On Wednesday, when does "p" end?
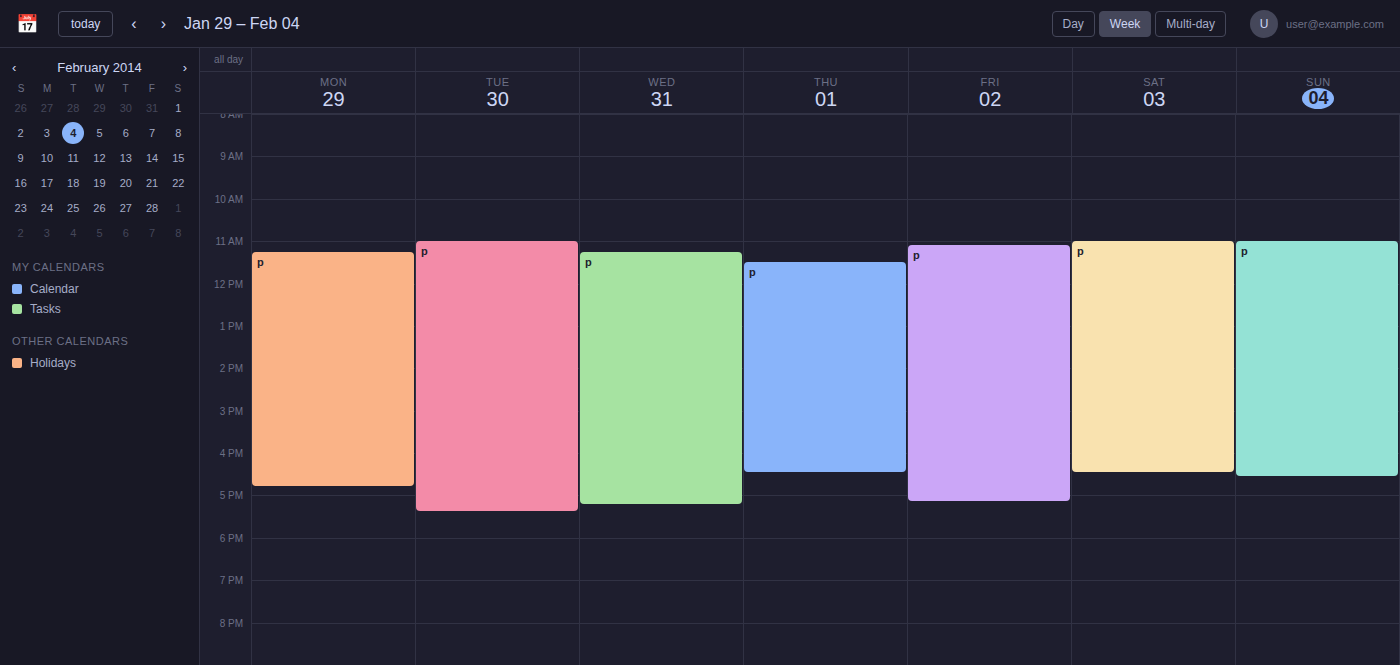
5:15 PM